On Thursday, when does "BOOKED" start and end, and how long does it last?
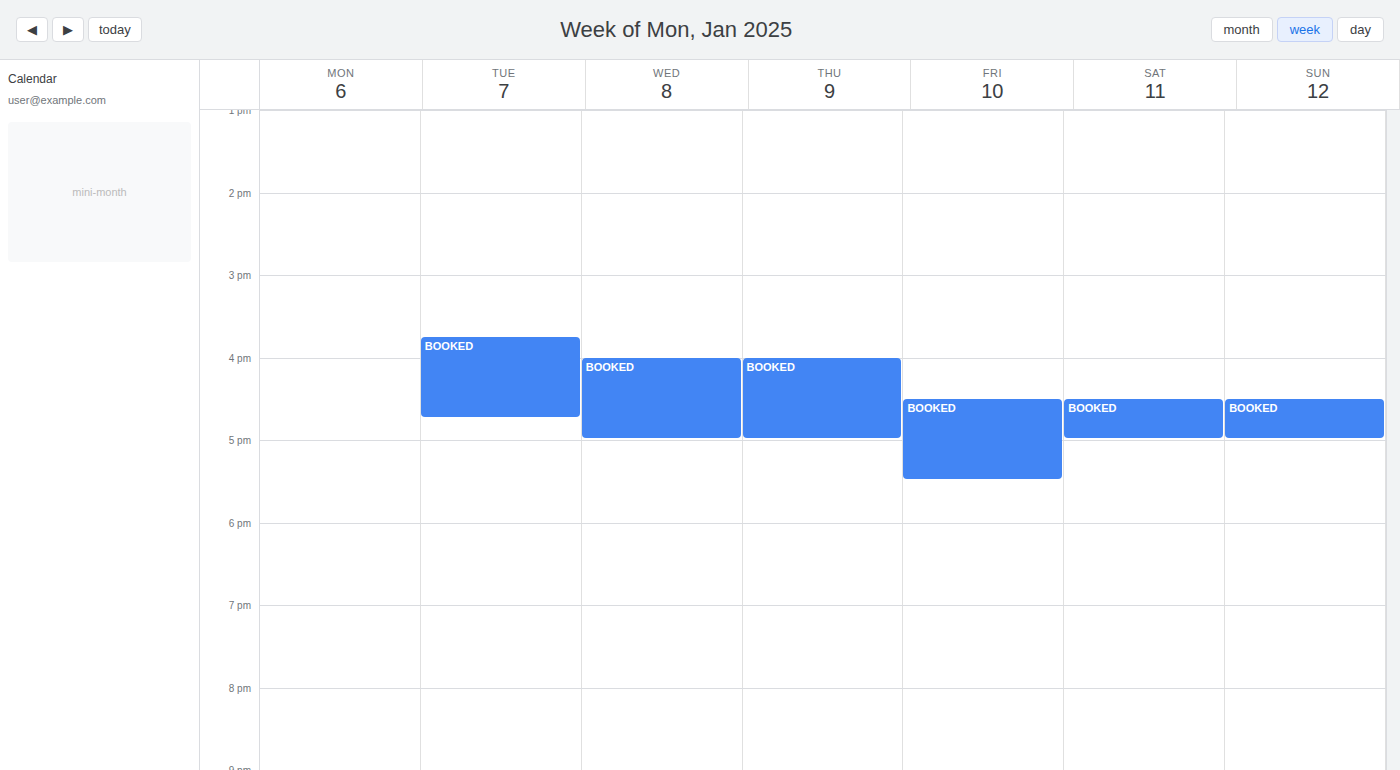
4:00 PM to 5:00 PM, 1 hour